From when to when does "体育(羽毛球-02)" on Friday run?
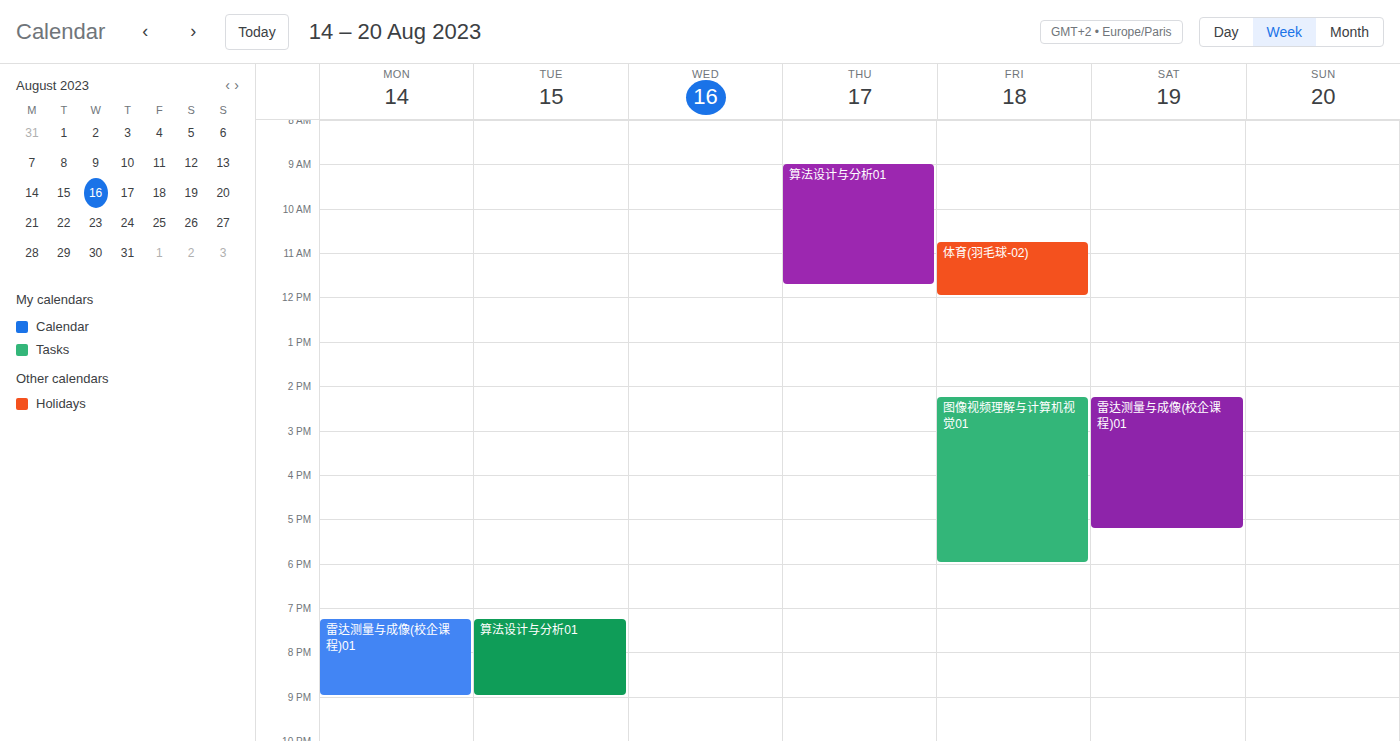
10:45 AM to 12:00 PM